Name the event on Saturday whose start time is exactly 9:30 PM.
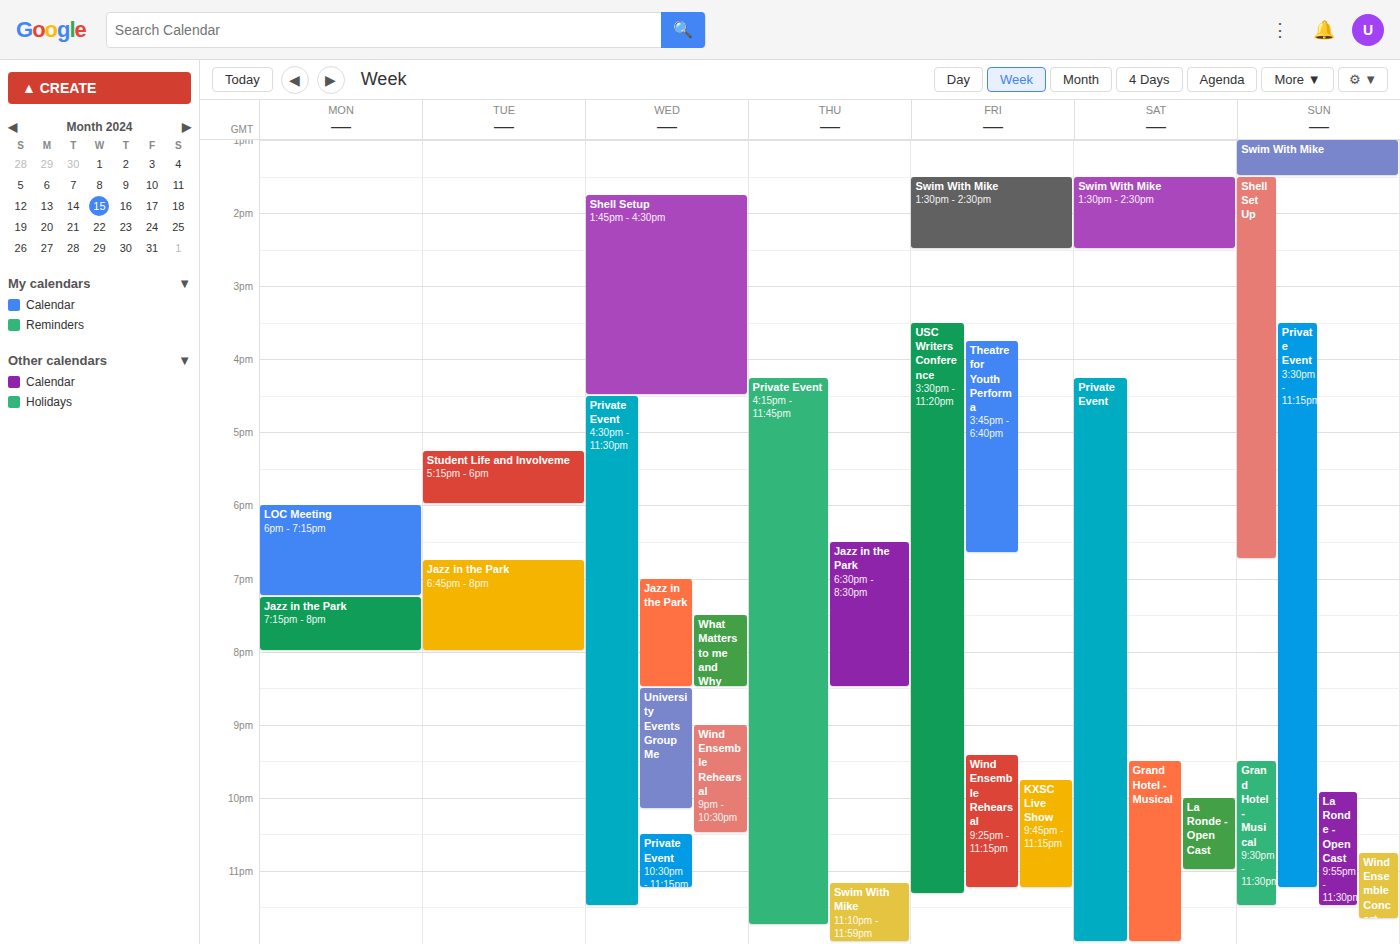
"Grand Hotel - Musical"